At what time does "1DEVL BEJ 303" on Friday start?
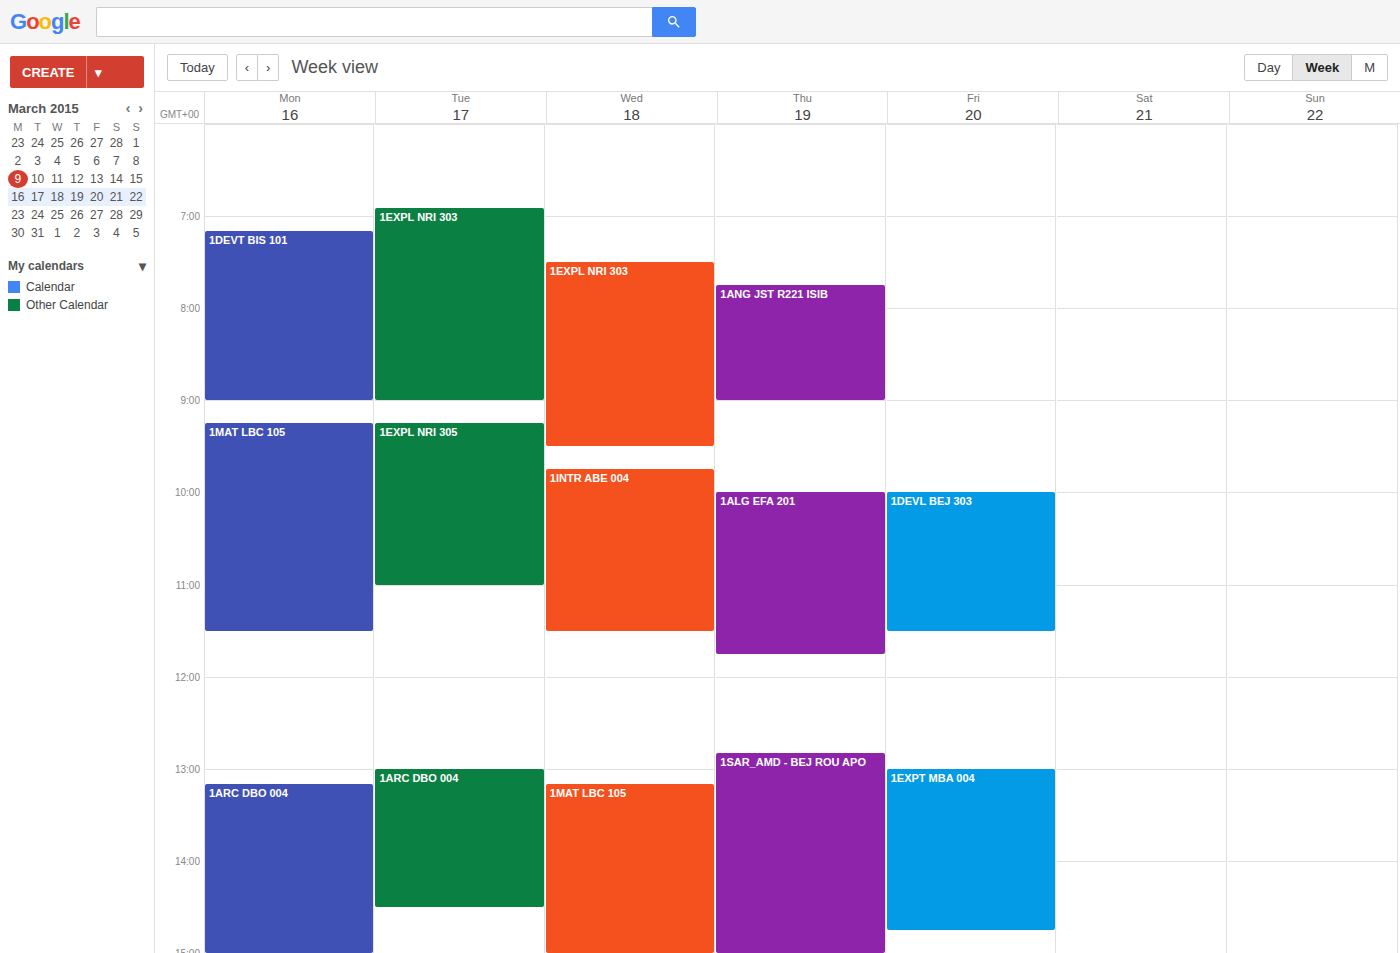
10:00 AM